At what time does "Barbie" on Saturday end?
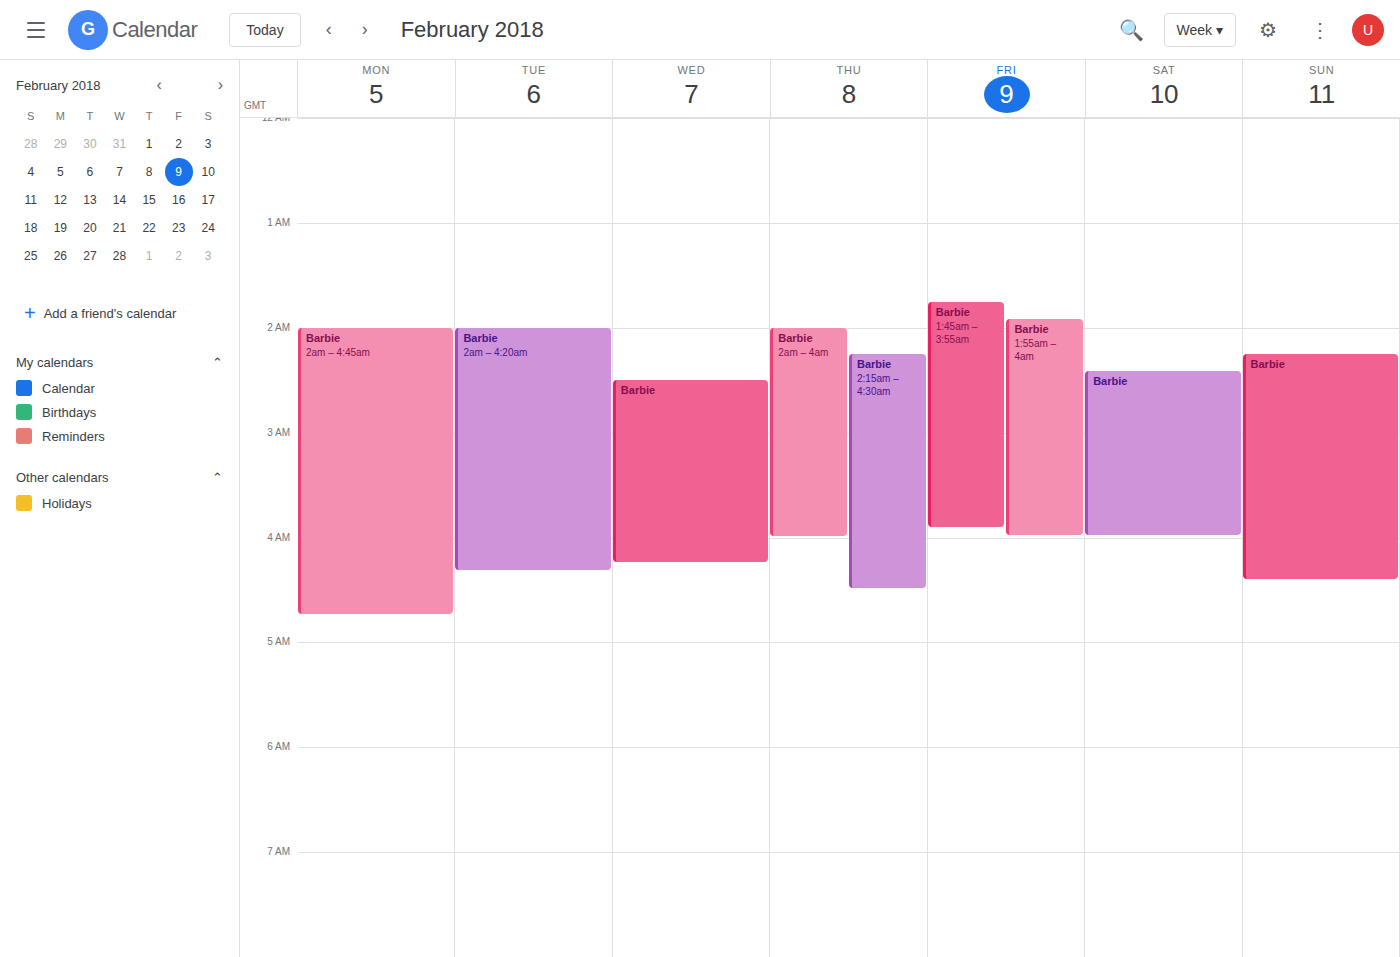
4:00 AM